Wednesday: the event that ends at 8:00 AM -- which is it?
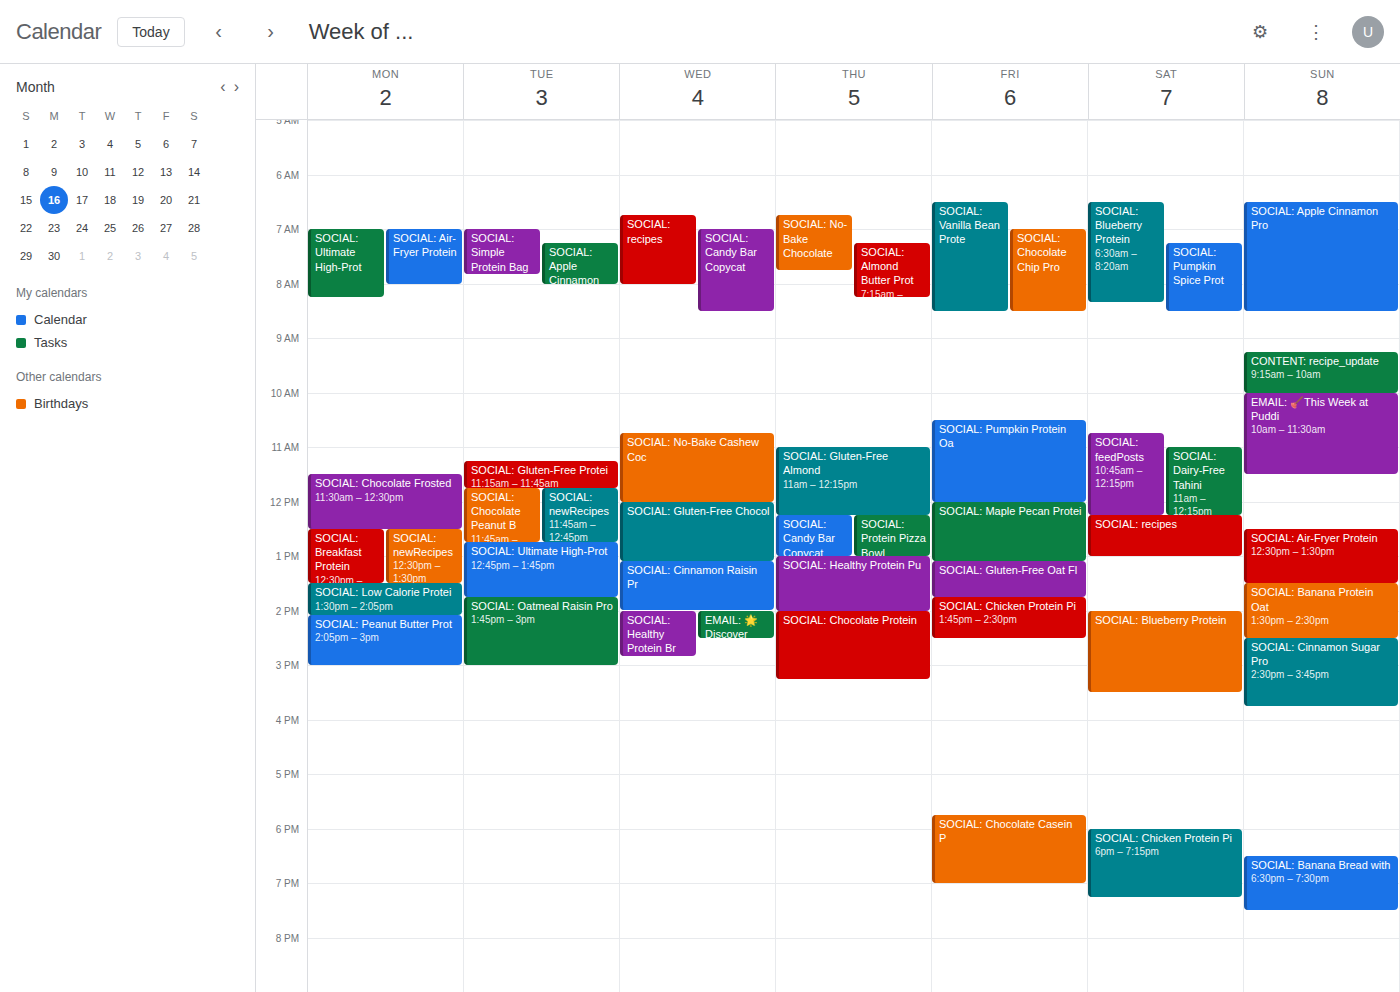
"SOCIAL: recipes"